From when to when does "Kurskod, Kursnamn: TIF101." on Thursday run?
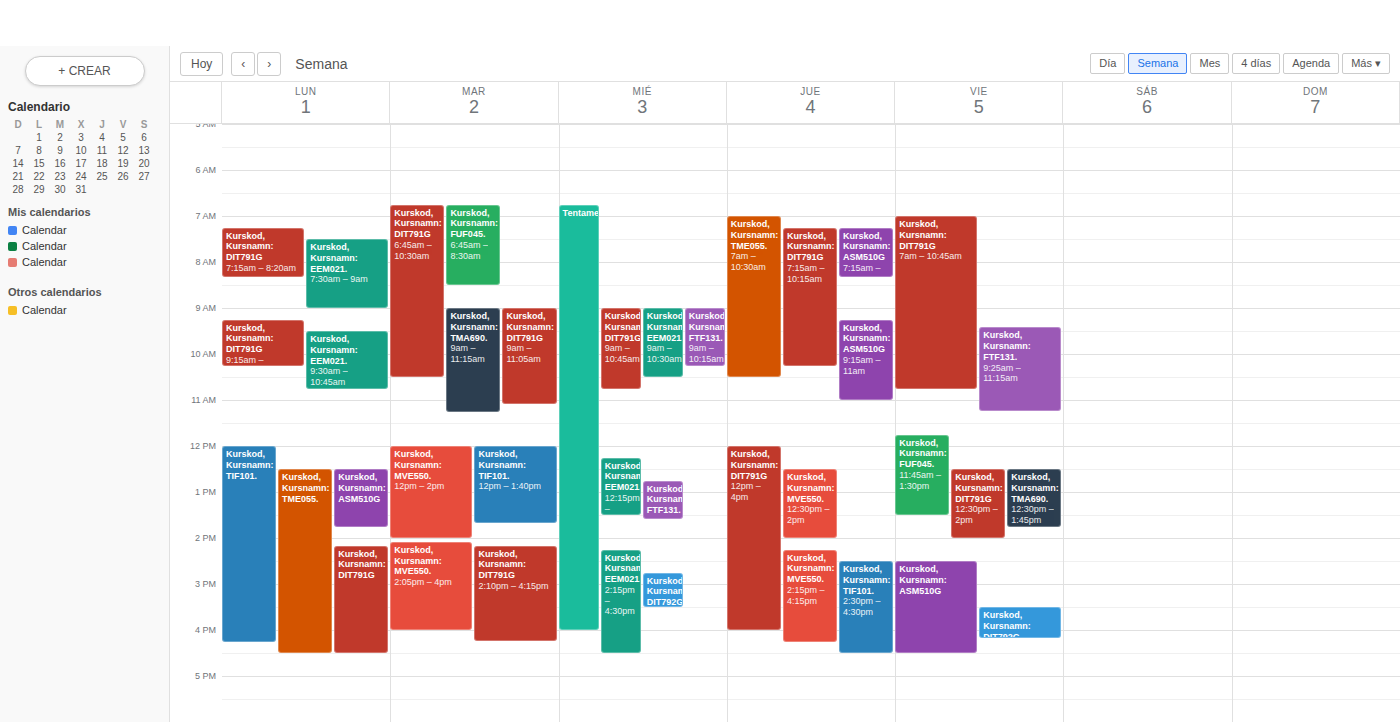
2:30 PM to 4:30 PM